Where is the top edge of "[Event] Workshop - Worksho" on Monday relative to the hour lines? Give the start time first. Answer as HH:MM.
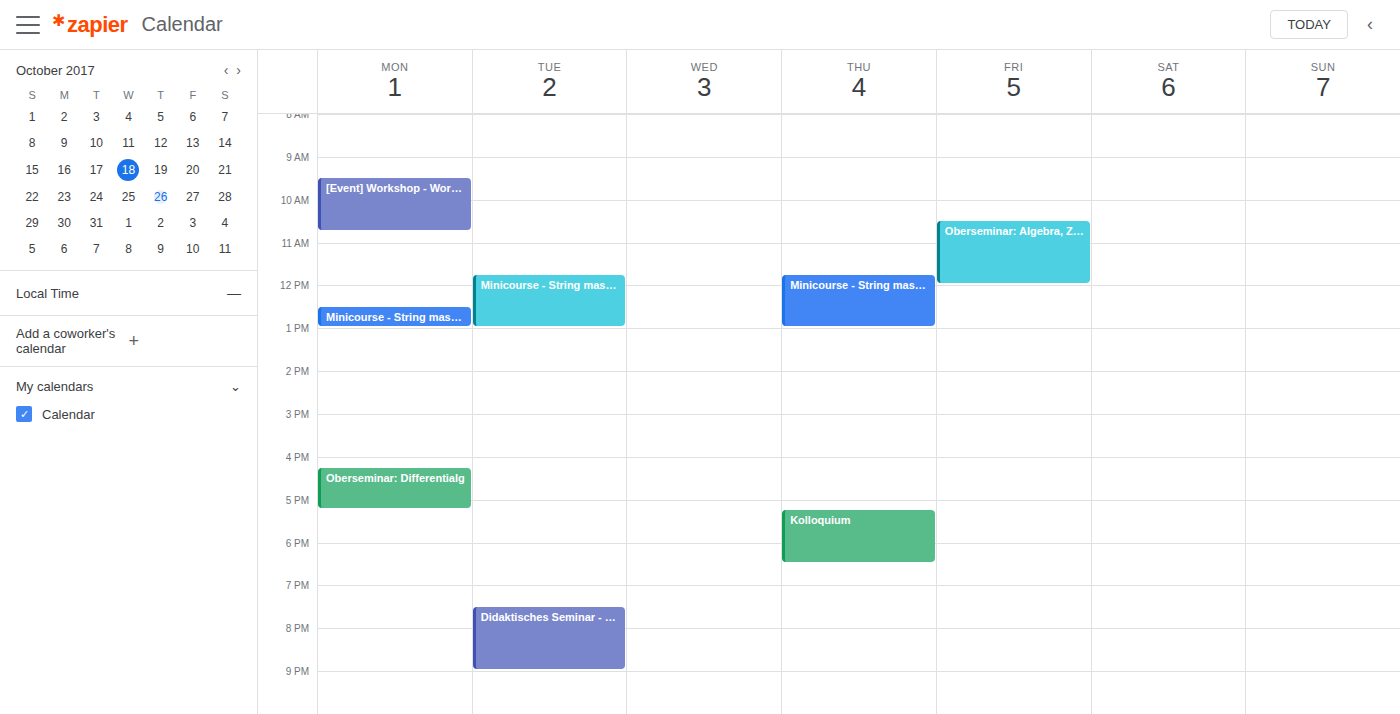
09:30 -- halfway between the 09:00 and 10:00 lines.